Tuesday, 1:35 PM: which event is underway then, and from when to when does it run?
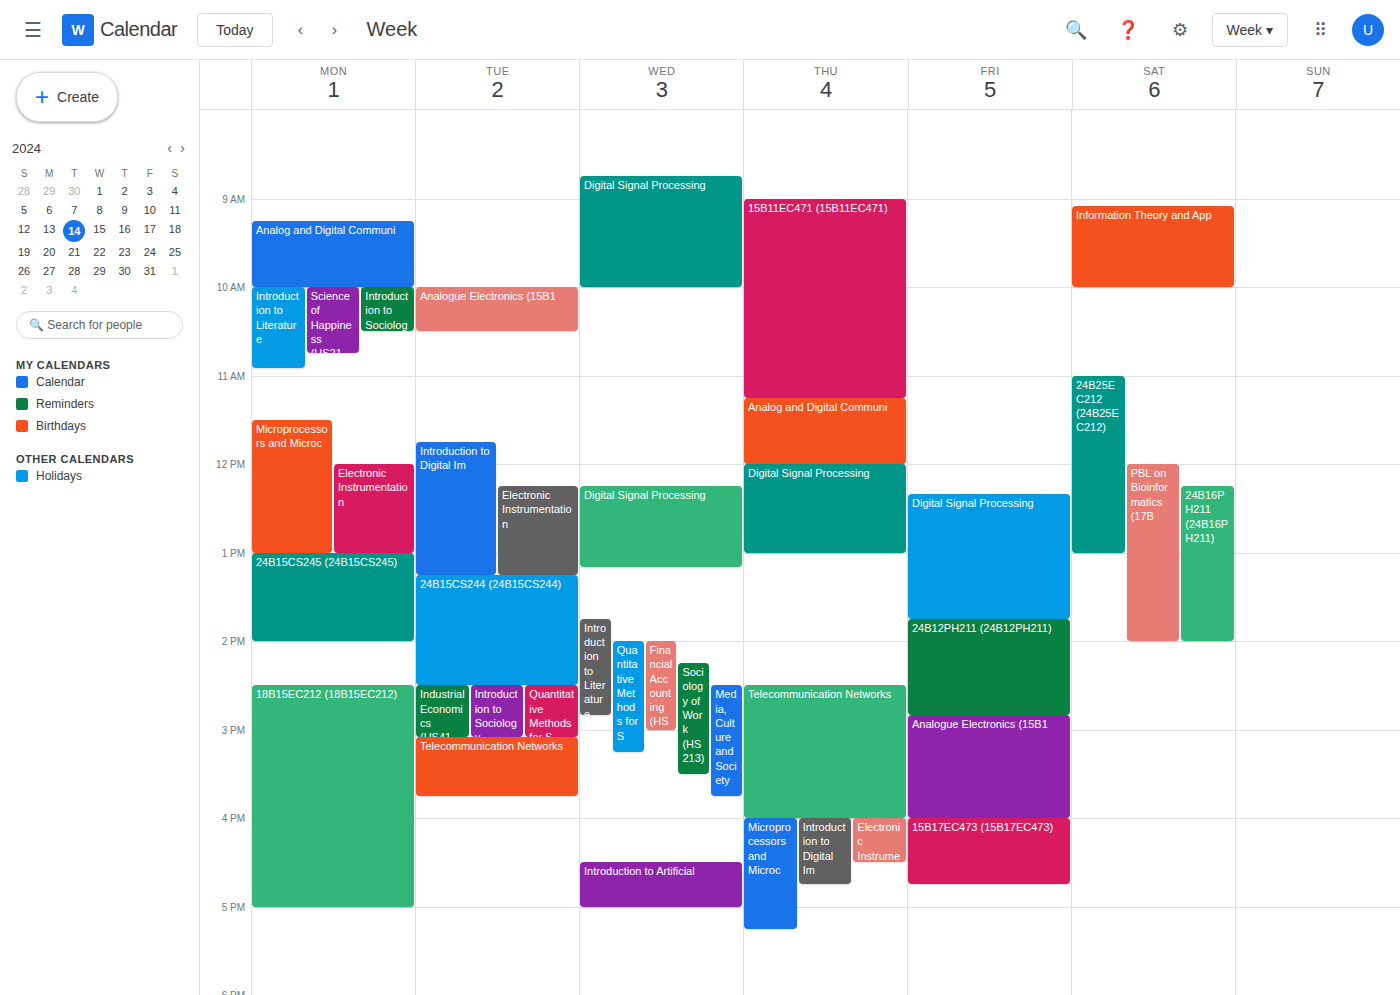
"24B15CS244 (24B15CS244)", 1:15 PM to 2:30 PM